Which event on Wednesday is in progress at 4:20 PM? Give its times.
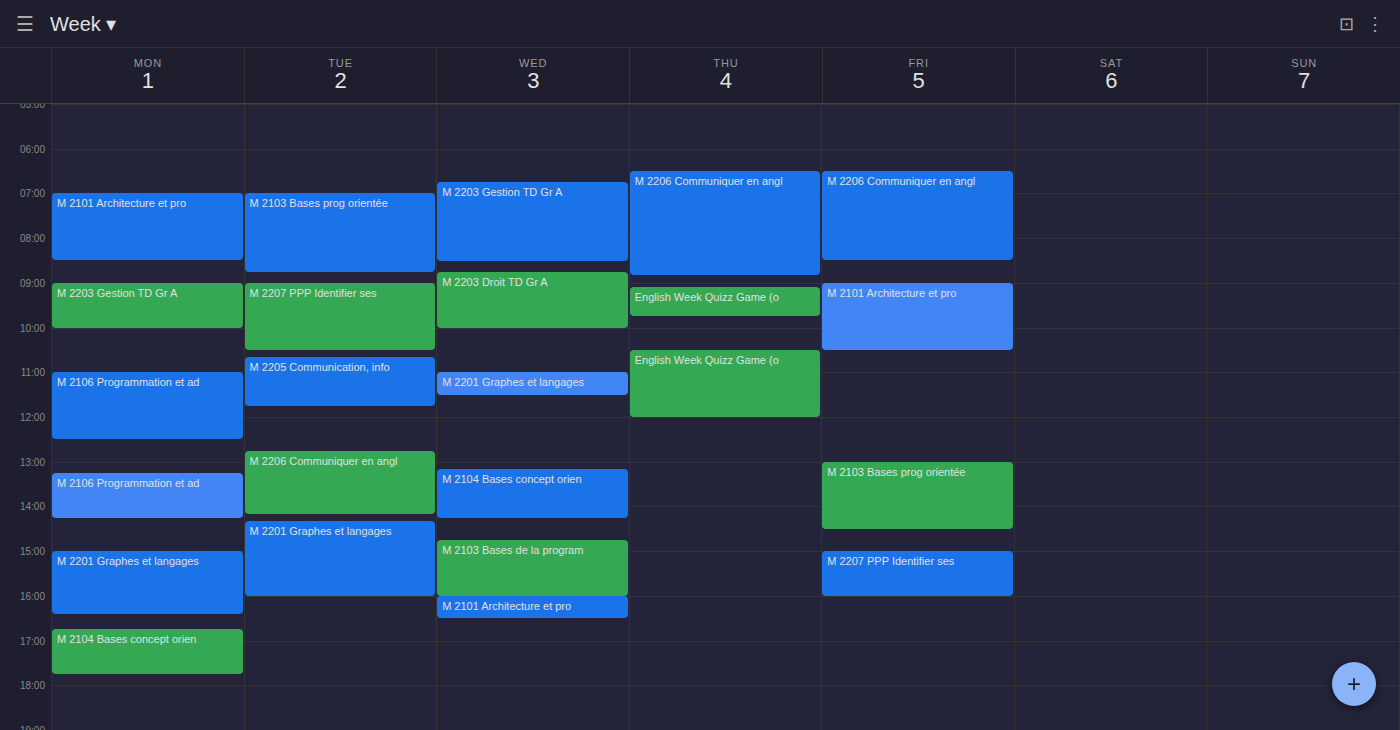
"M 2101 Architecture et pro", 4:00 PM to 4:30 PM